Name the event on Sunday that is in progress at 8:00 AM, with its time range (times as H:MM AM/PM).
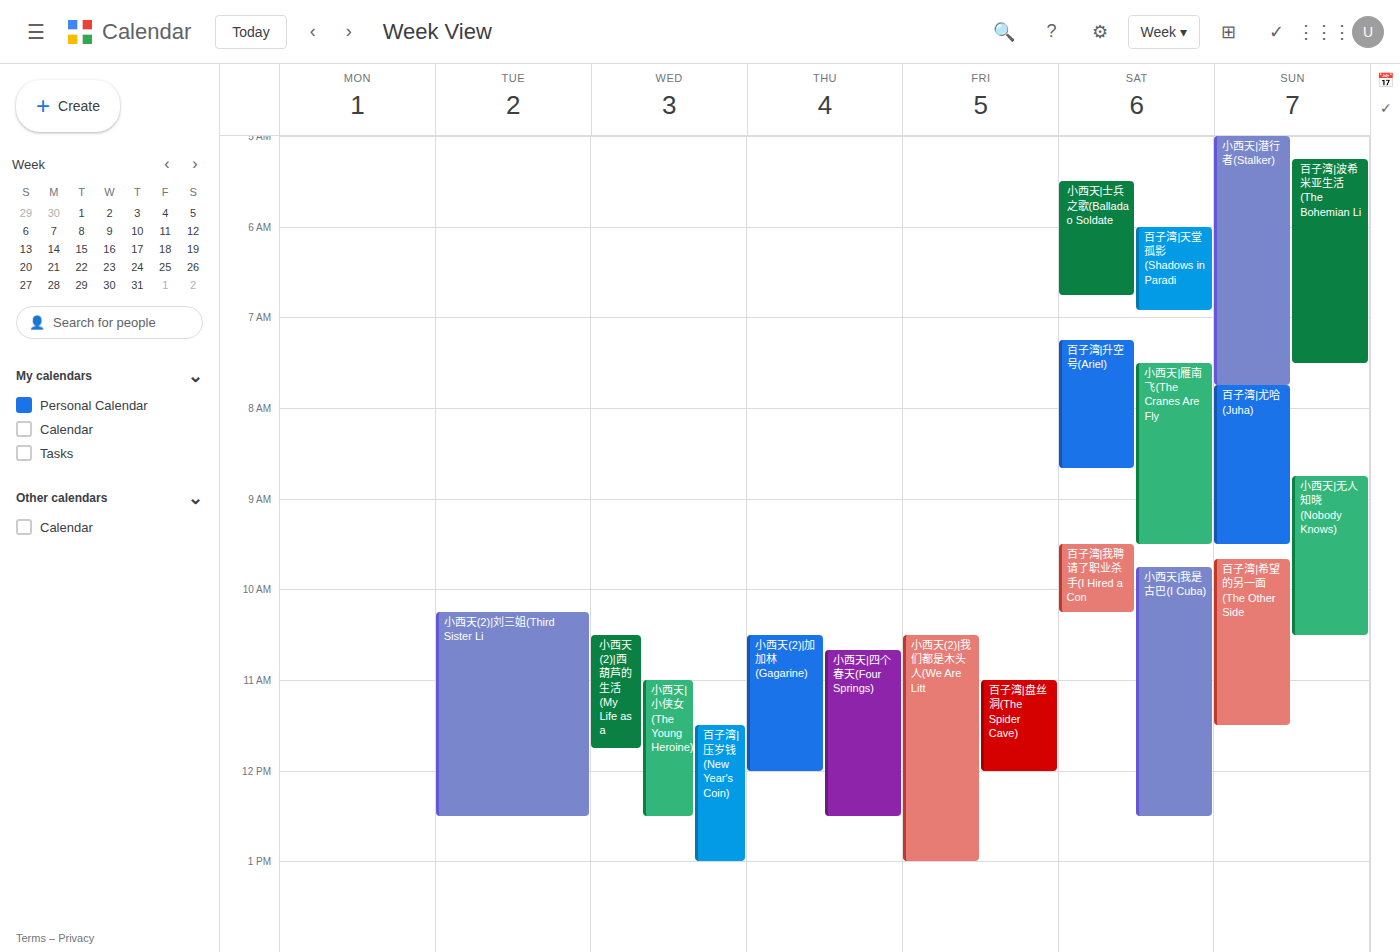
"百子湾|尤哈(Juha)", 7:45 AM to 9:30 AM